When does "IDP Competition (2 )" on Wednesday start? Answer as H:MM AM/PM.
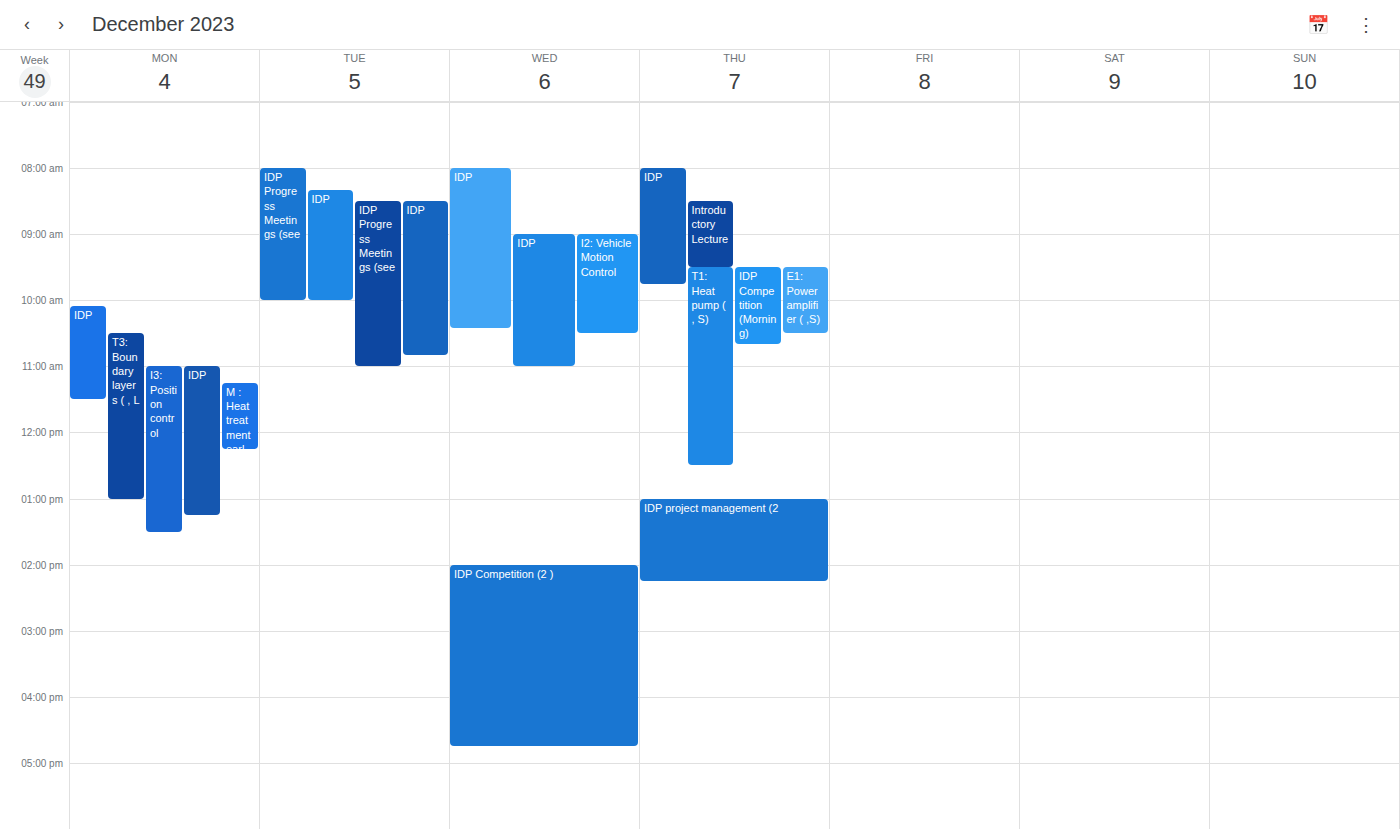
2:00 PM